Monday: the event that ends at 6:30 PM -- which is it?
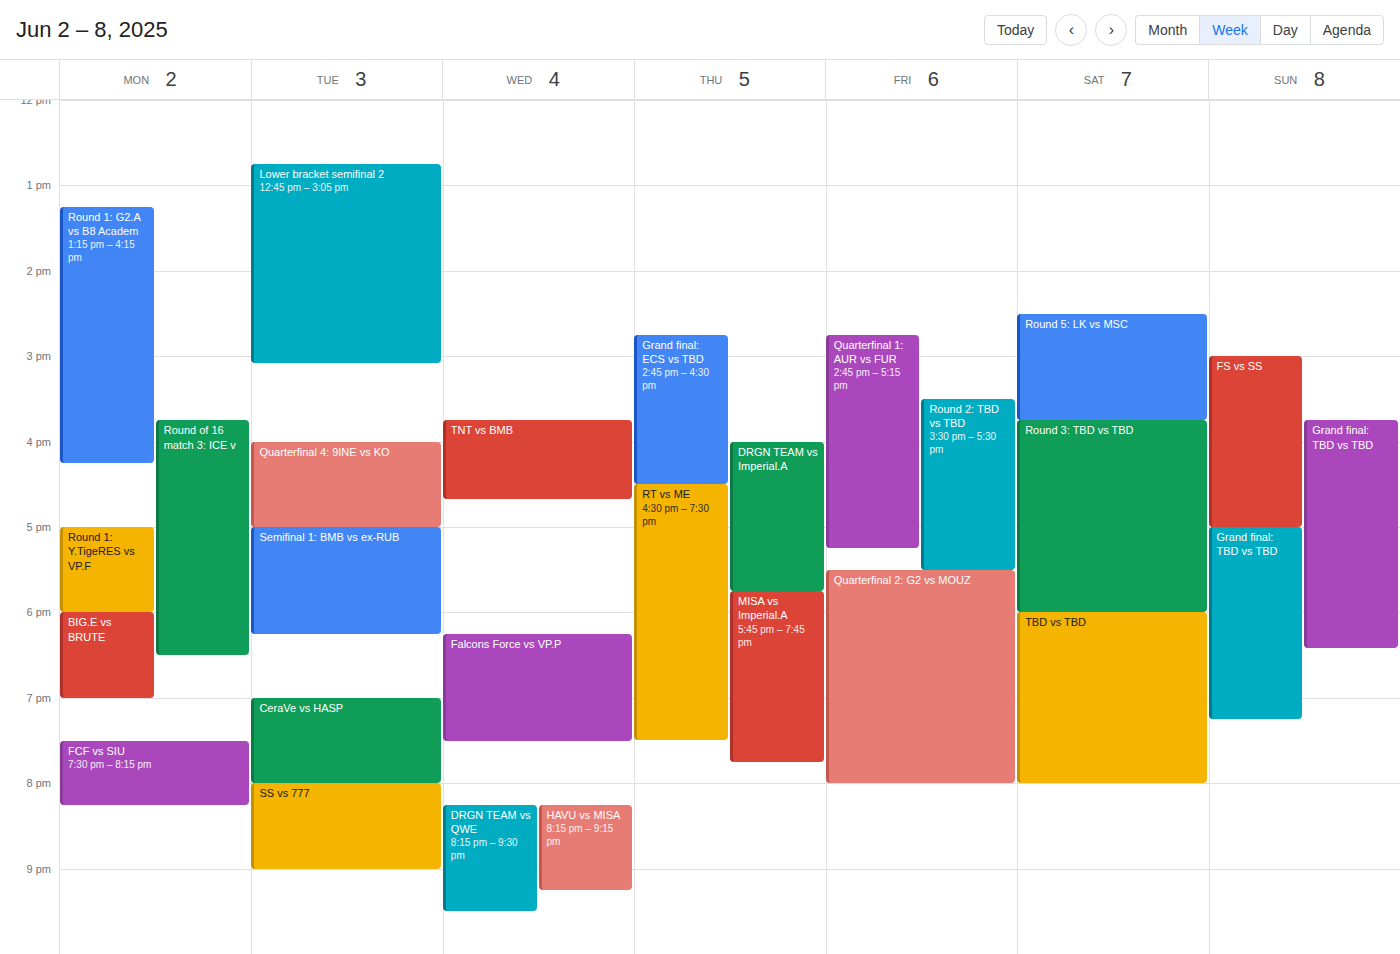
"Round of 16 match 3: ICE v"